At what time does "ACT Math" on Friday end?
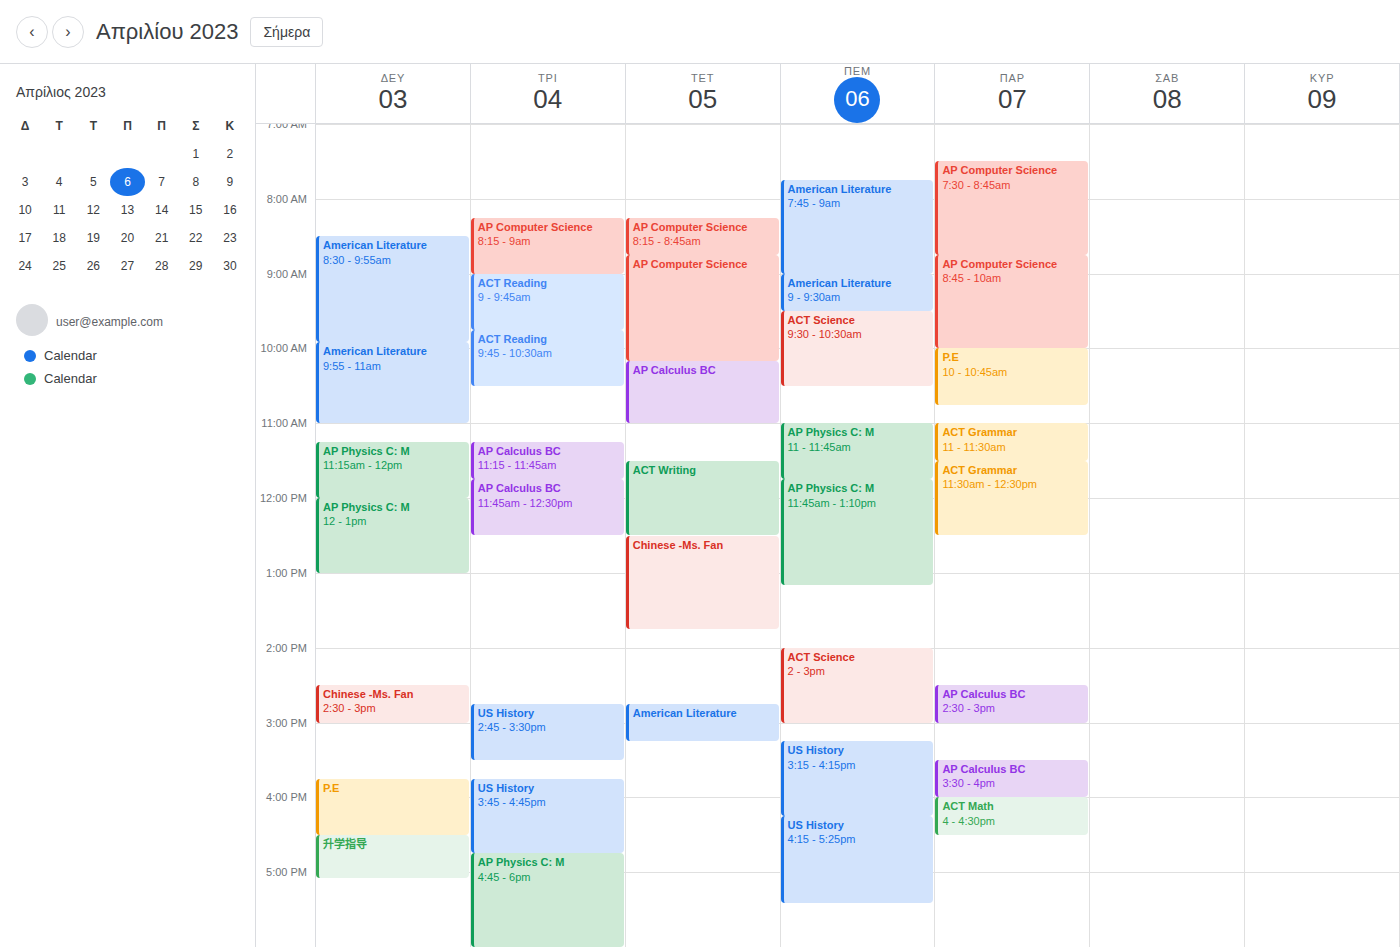
4:30 PM